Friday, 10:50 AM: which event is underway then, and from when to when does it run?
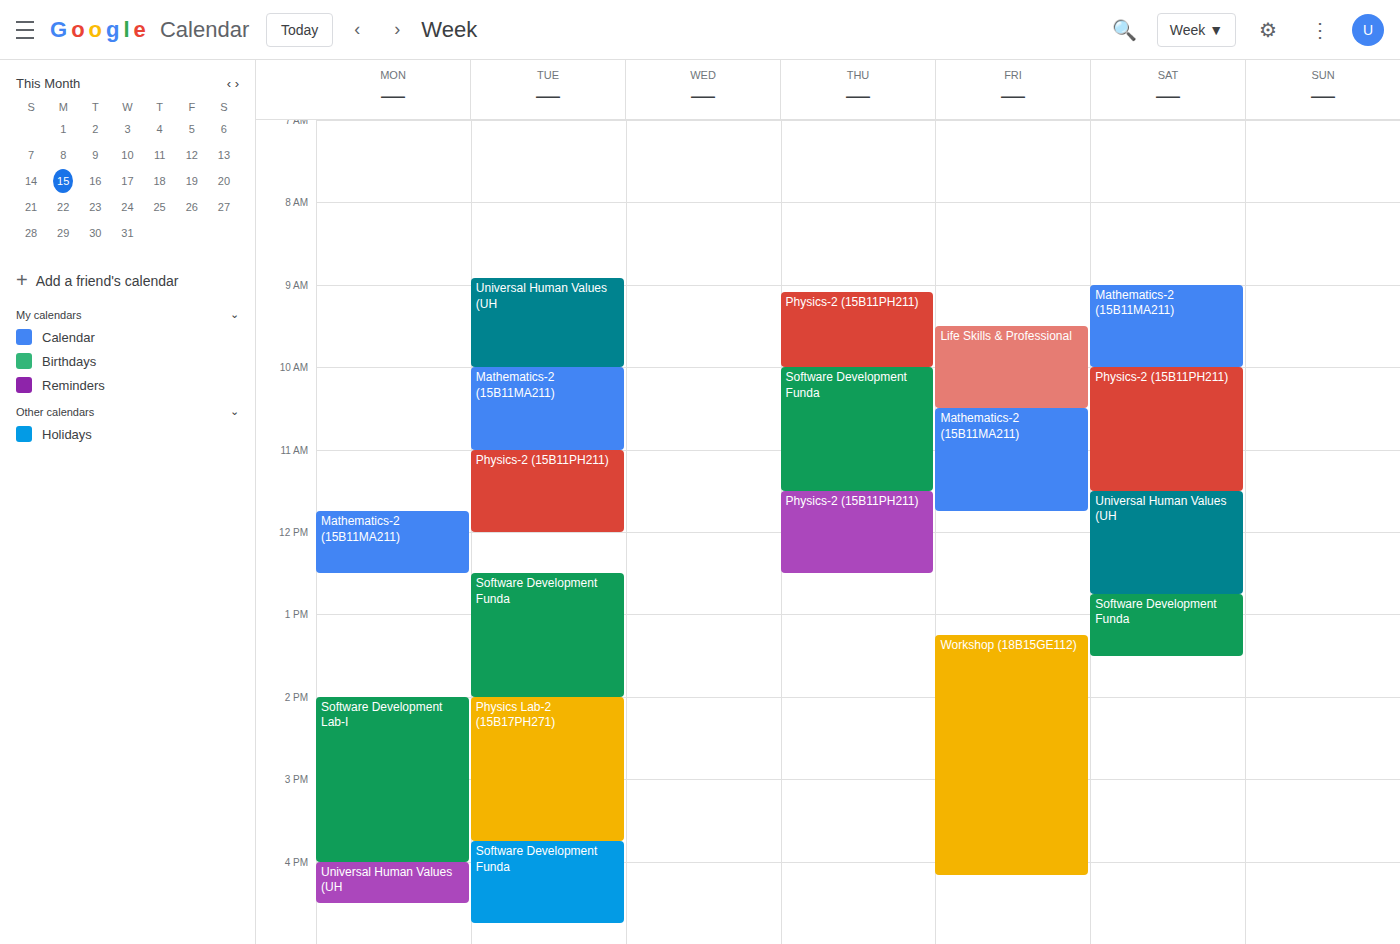
"Mathematics-2 (15B11MA211)", 10:30 AM to 11:45 AM